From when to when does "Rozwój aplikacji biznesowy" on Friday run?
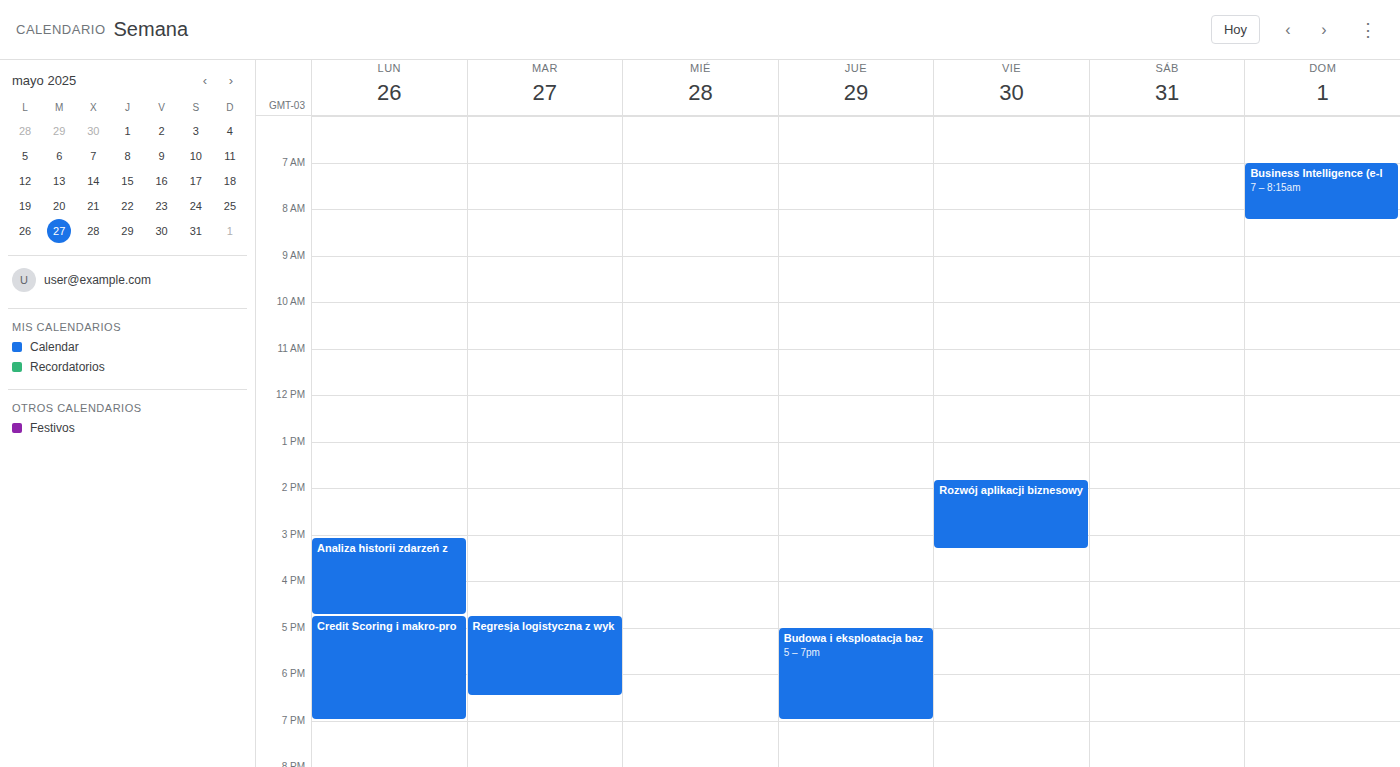
1:50 PM to 3:20 PM